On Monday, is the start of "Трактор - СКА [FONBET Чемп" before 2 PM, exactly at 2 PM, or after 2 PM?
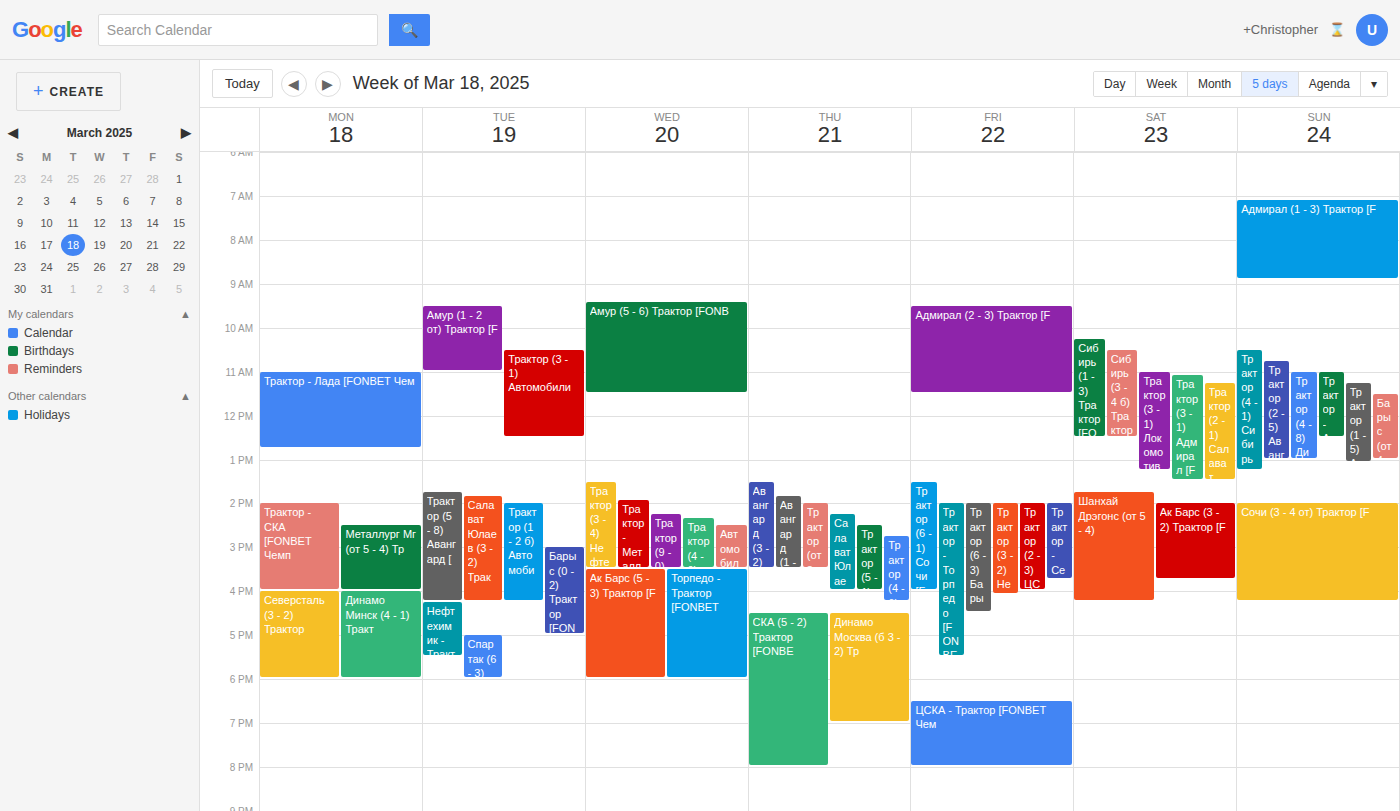
2:00 PM -- exactly at 2 PM, on the 2 PM line.